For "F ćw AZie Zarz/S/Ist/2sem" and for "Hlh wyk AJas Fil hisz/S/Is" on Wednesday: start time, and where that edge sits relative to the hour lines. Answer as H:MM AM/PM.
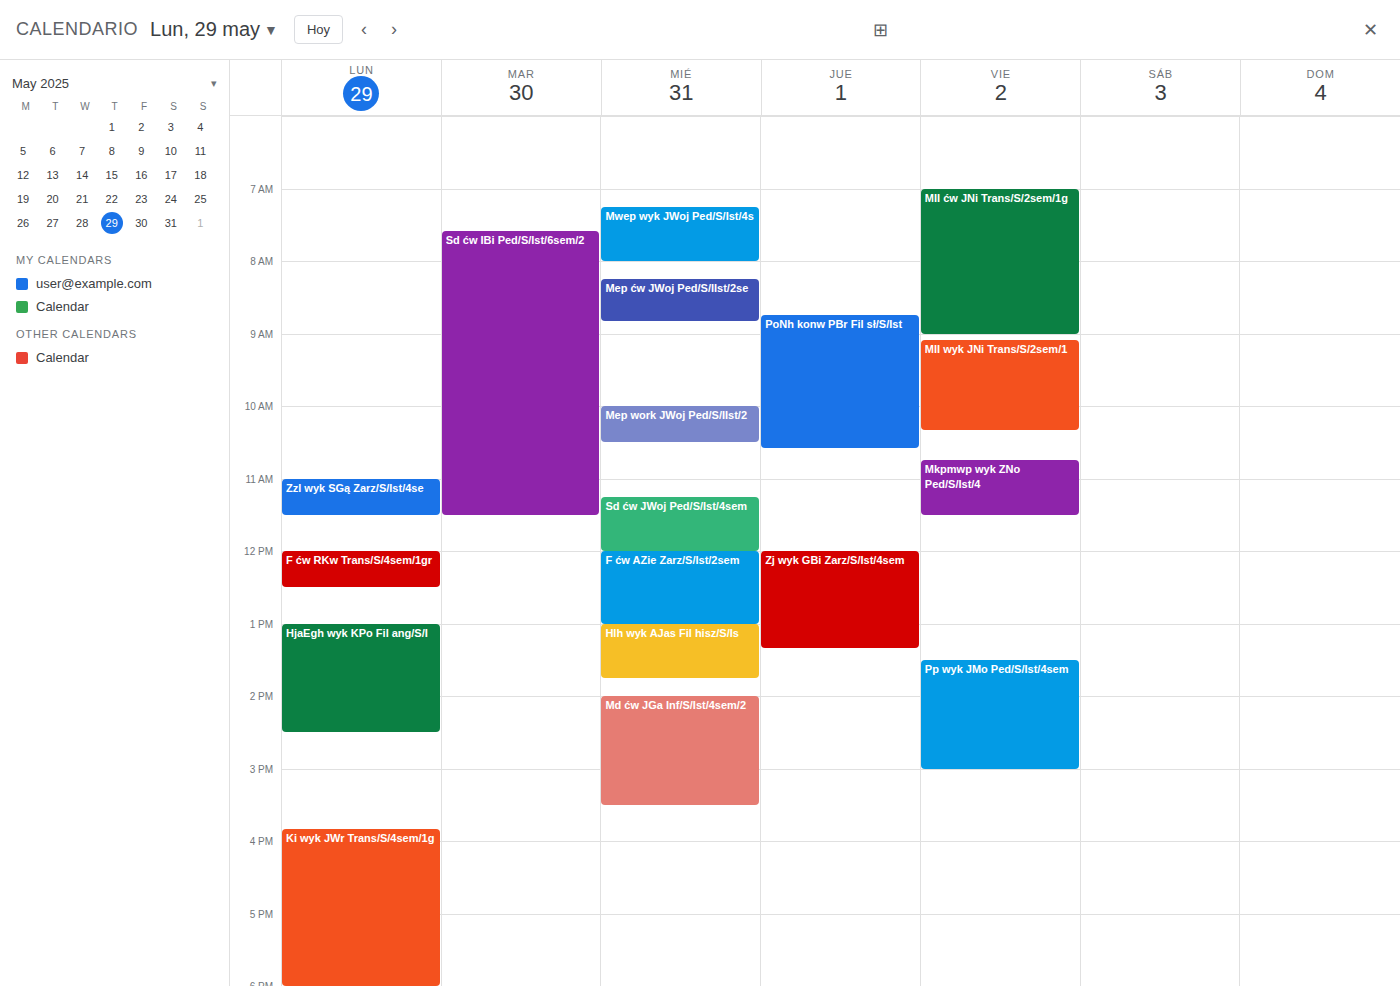
"F ćw AZie Zarz/S/Ist/2sem": 12:00 PM, exactly on the 12 PM line. "Hlh wyk AJas Fil hisz/S/Is": 1:00 PM, exactly on the 1 PM line.